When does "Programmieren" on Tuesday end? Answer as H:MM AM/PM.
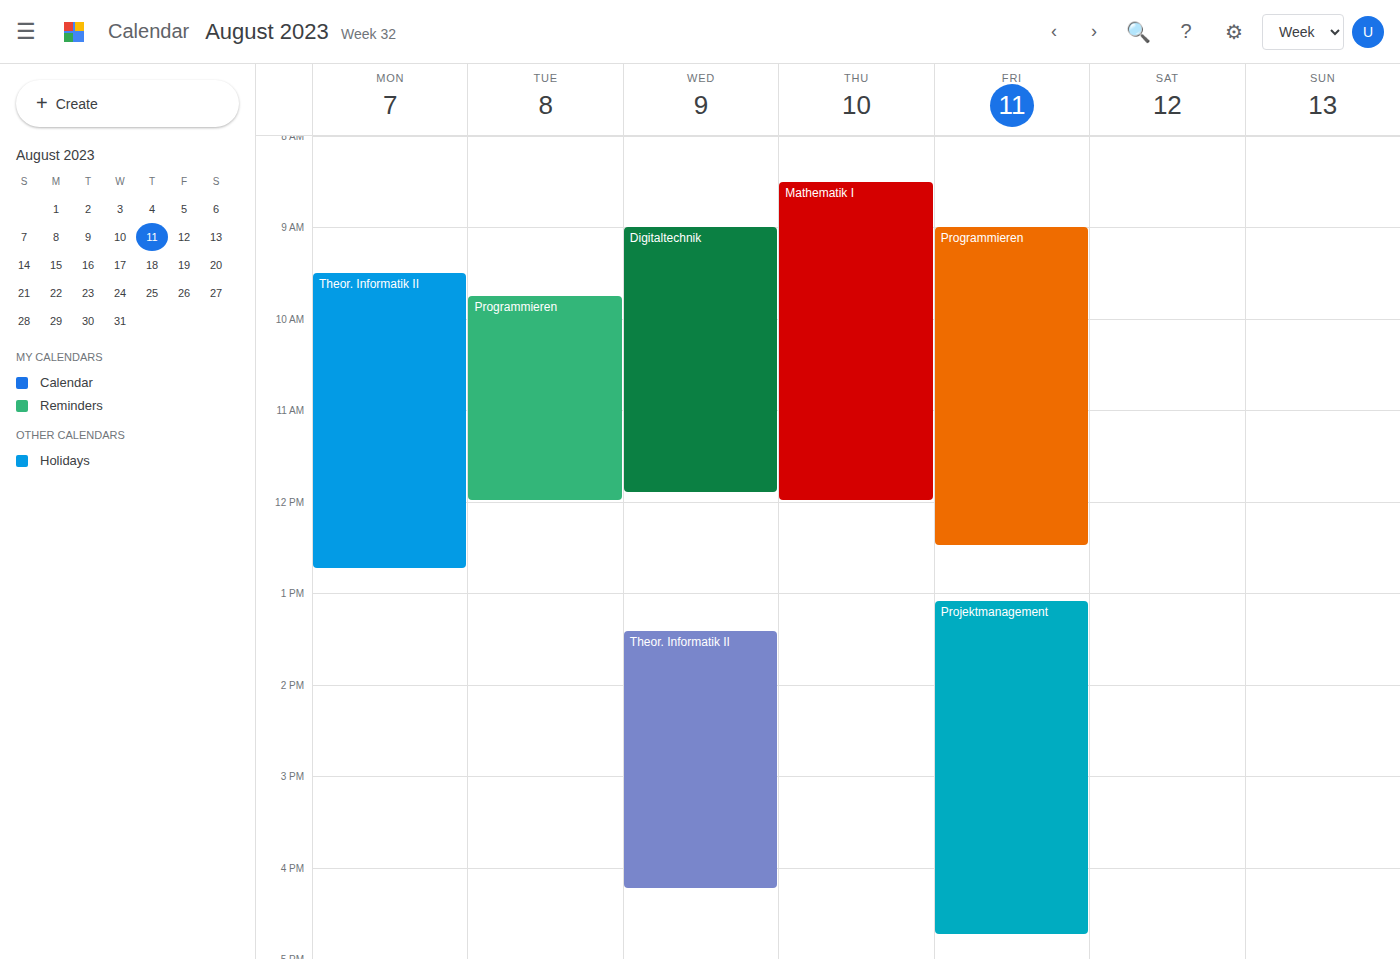
12:00 PM